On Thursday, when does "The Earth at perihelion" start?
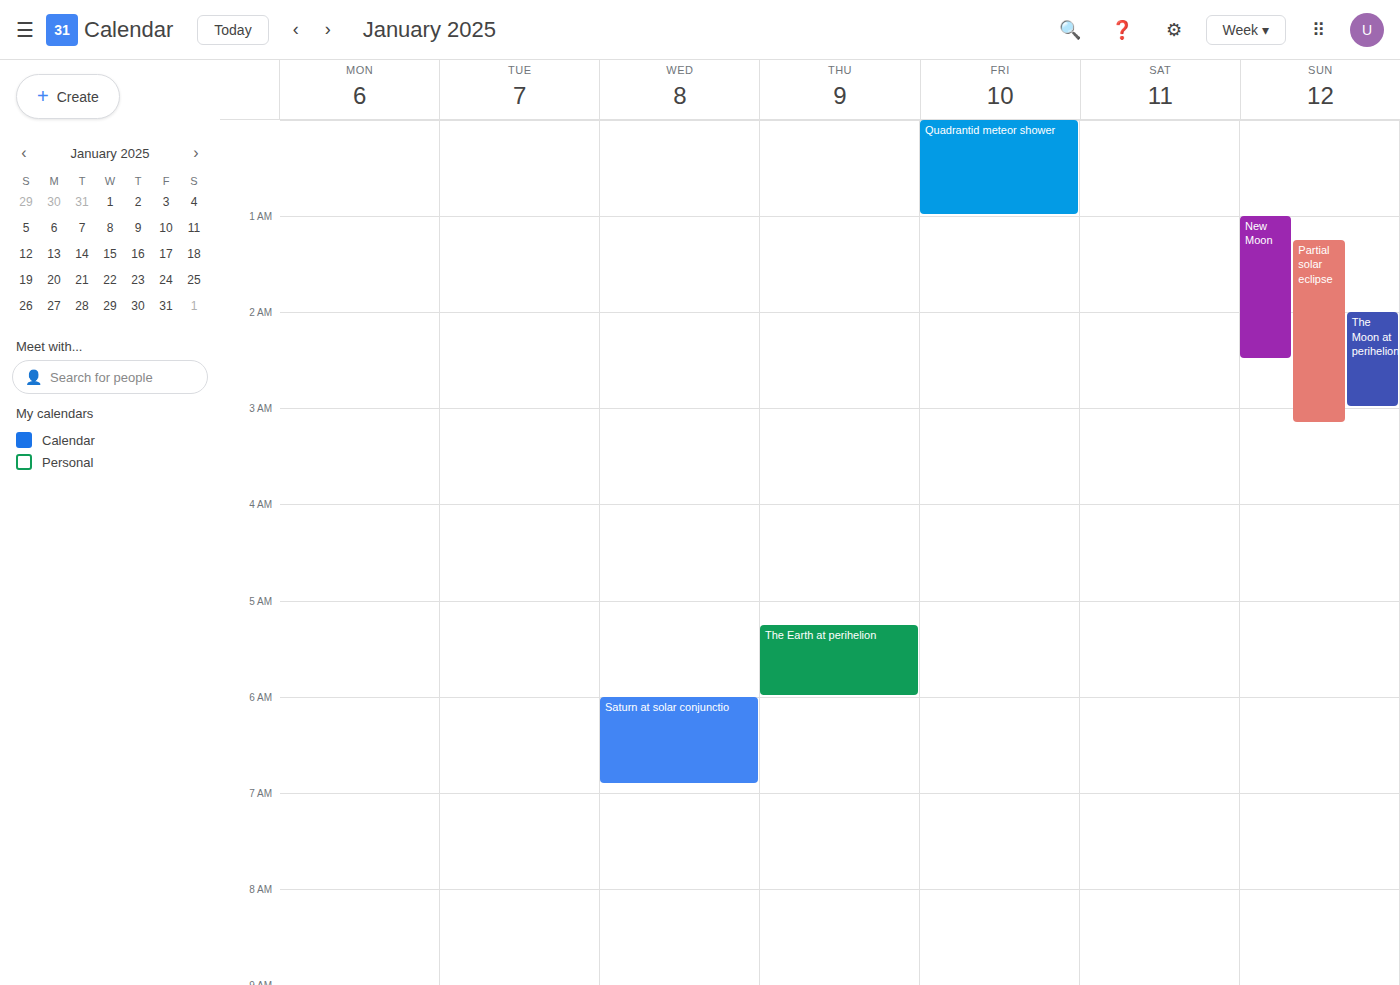
5:15 AM